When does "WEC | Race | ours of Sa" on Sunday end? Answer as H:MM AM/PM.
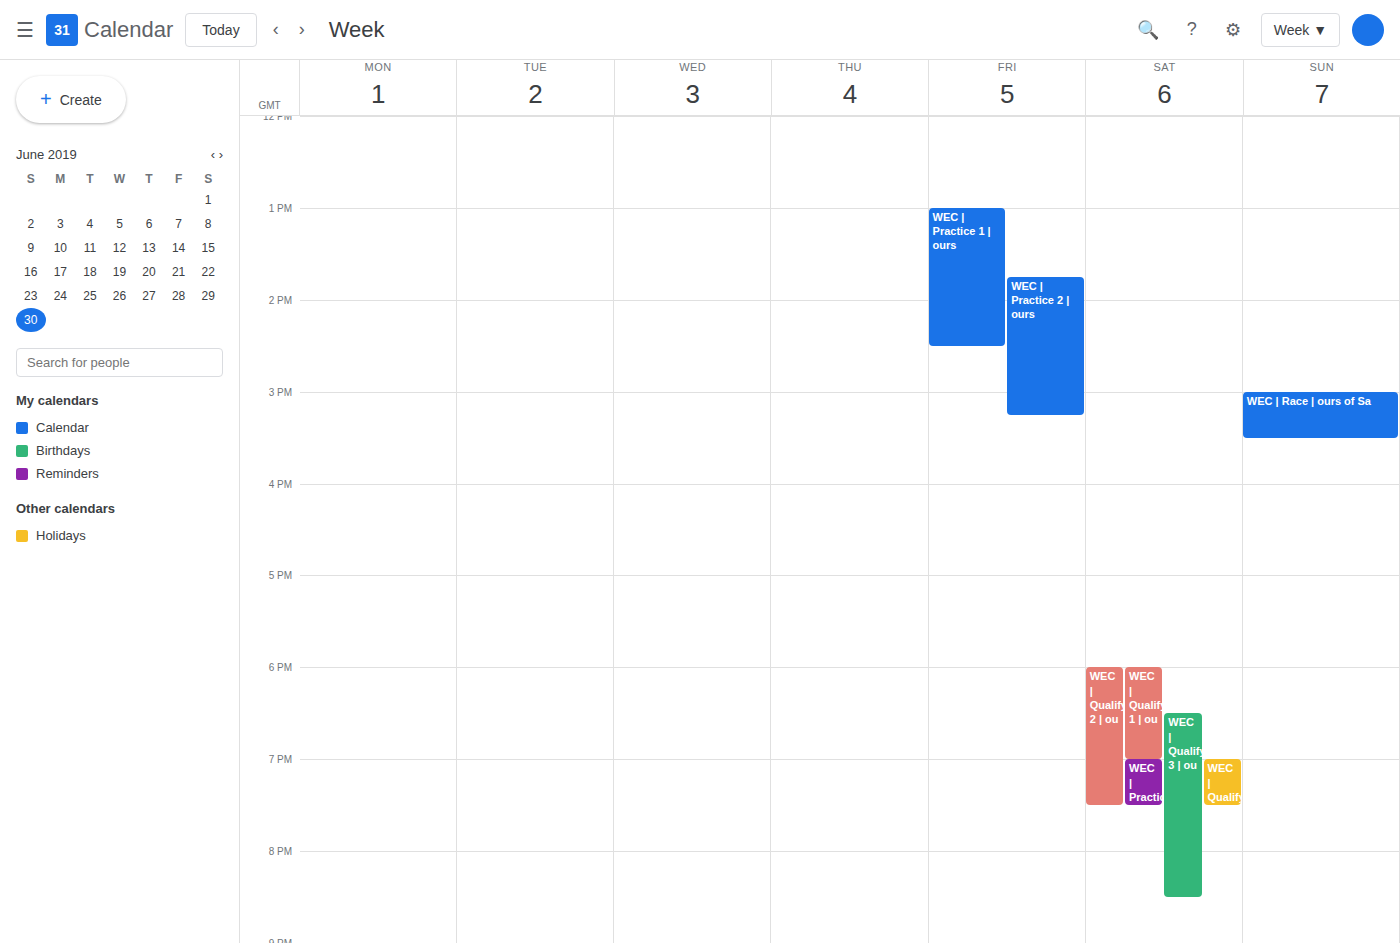
3:30 PM